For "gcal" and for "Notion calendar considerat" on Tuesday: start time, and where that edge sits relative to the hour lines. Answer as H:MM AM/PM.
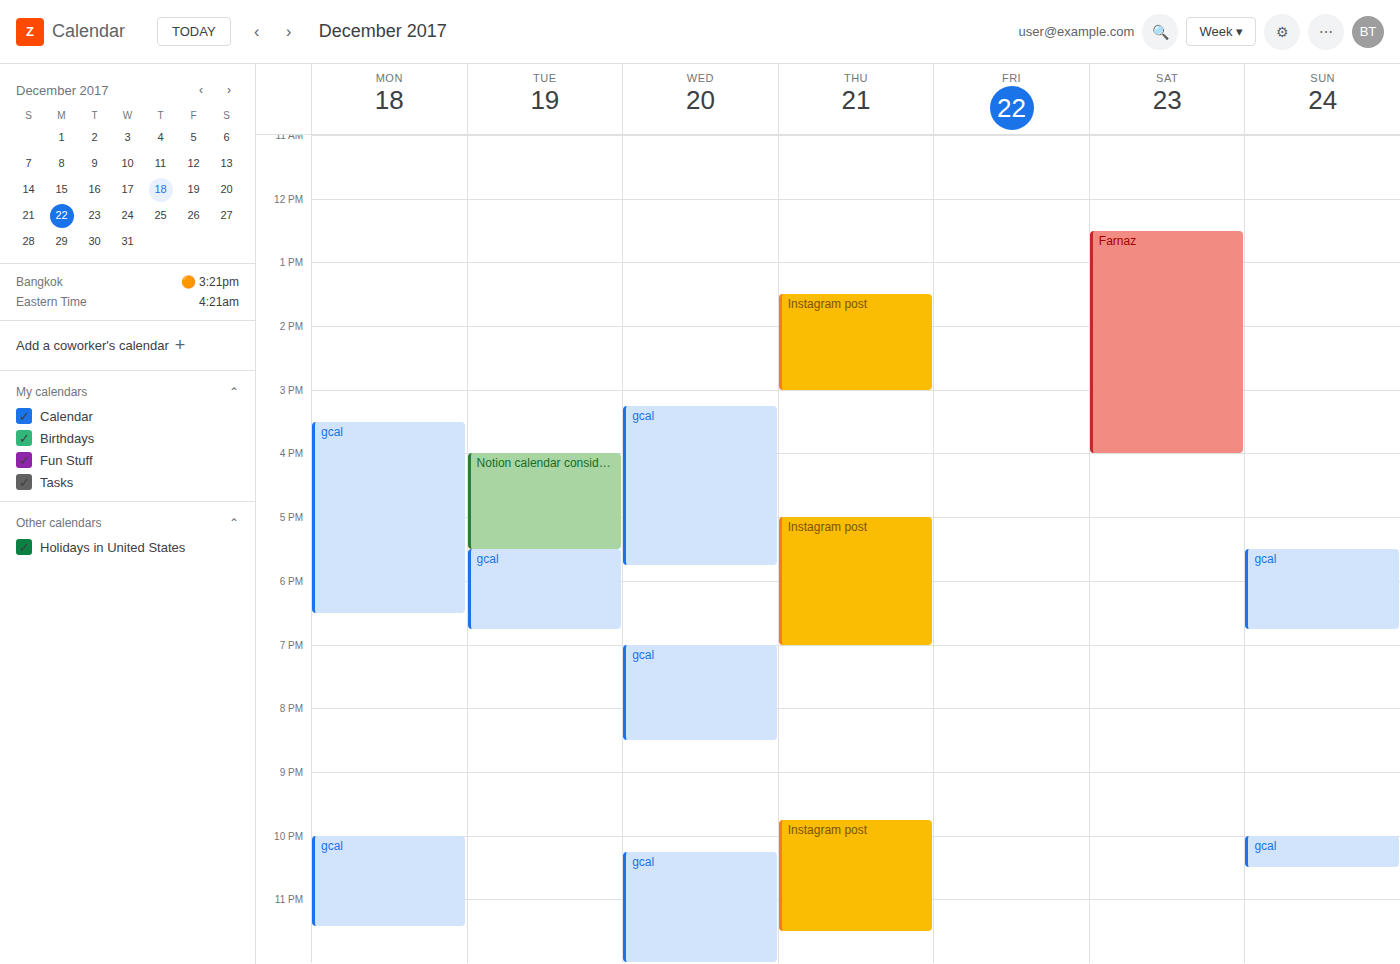
"gcal": 5:30 PM, halfway between the 5 PM and 6 PM lines. "Notion calendar considerat": 4:00 PM, exactly on the 4 PM line.